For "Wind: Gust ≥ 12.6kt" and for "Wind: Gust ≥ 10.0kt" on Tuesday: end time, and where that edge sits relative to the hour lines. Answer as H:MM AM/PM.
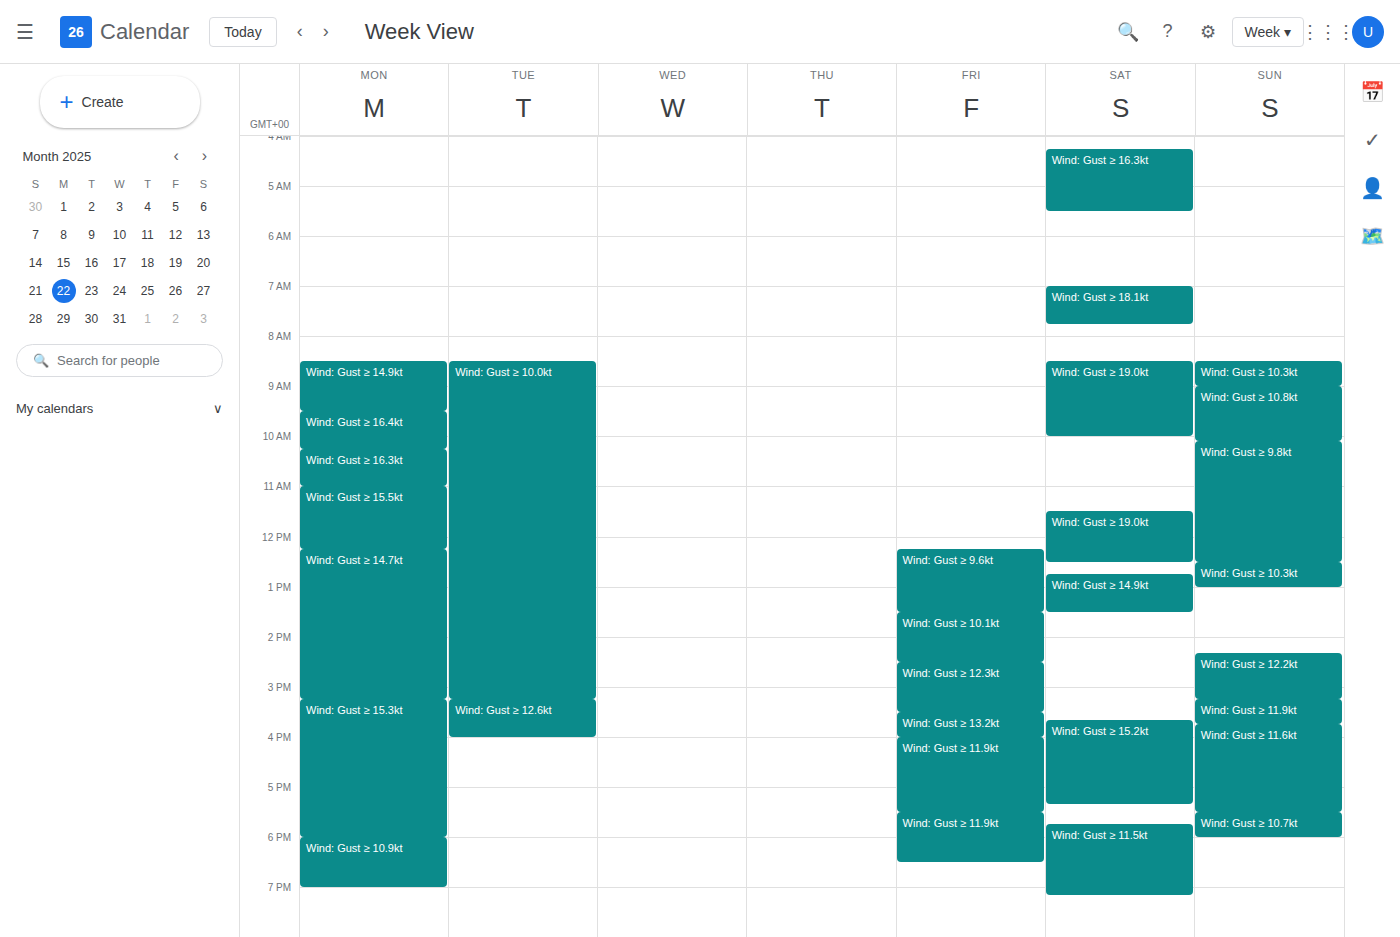
"Wind: Gust ≥ 12.6kt": 4:00 PM, exactly on the 4 PM line. "Wind: Gust ≥ 10.0kt": 3:15 PM, neither: a quarter of the way from the 3 PM line to the 4 PM line.